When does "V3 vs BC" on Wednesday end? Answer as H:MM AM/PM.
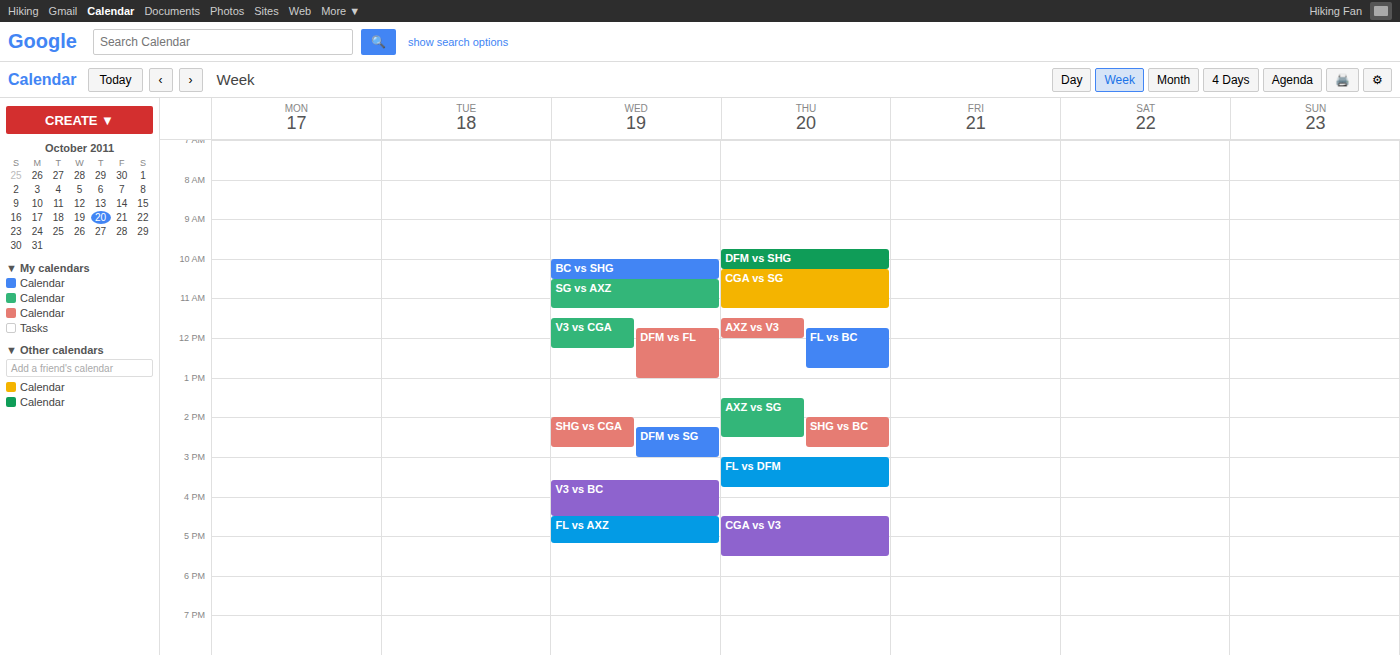
4:30 PM